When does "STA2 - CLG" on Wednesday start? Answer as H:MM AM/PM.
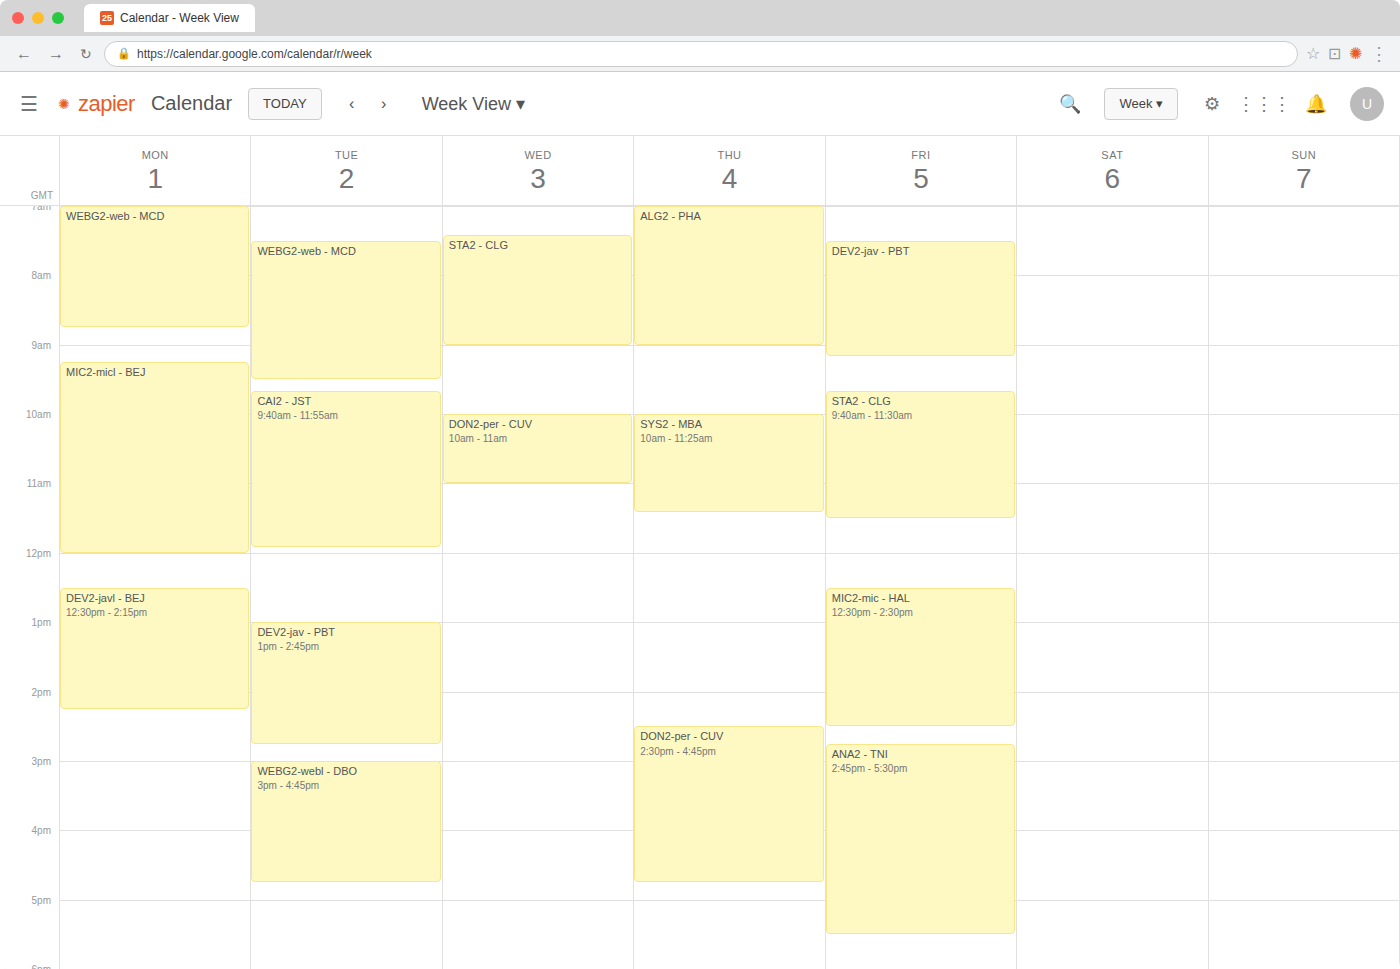
7:25 AM